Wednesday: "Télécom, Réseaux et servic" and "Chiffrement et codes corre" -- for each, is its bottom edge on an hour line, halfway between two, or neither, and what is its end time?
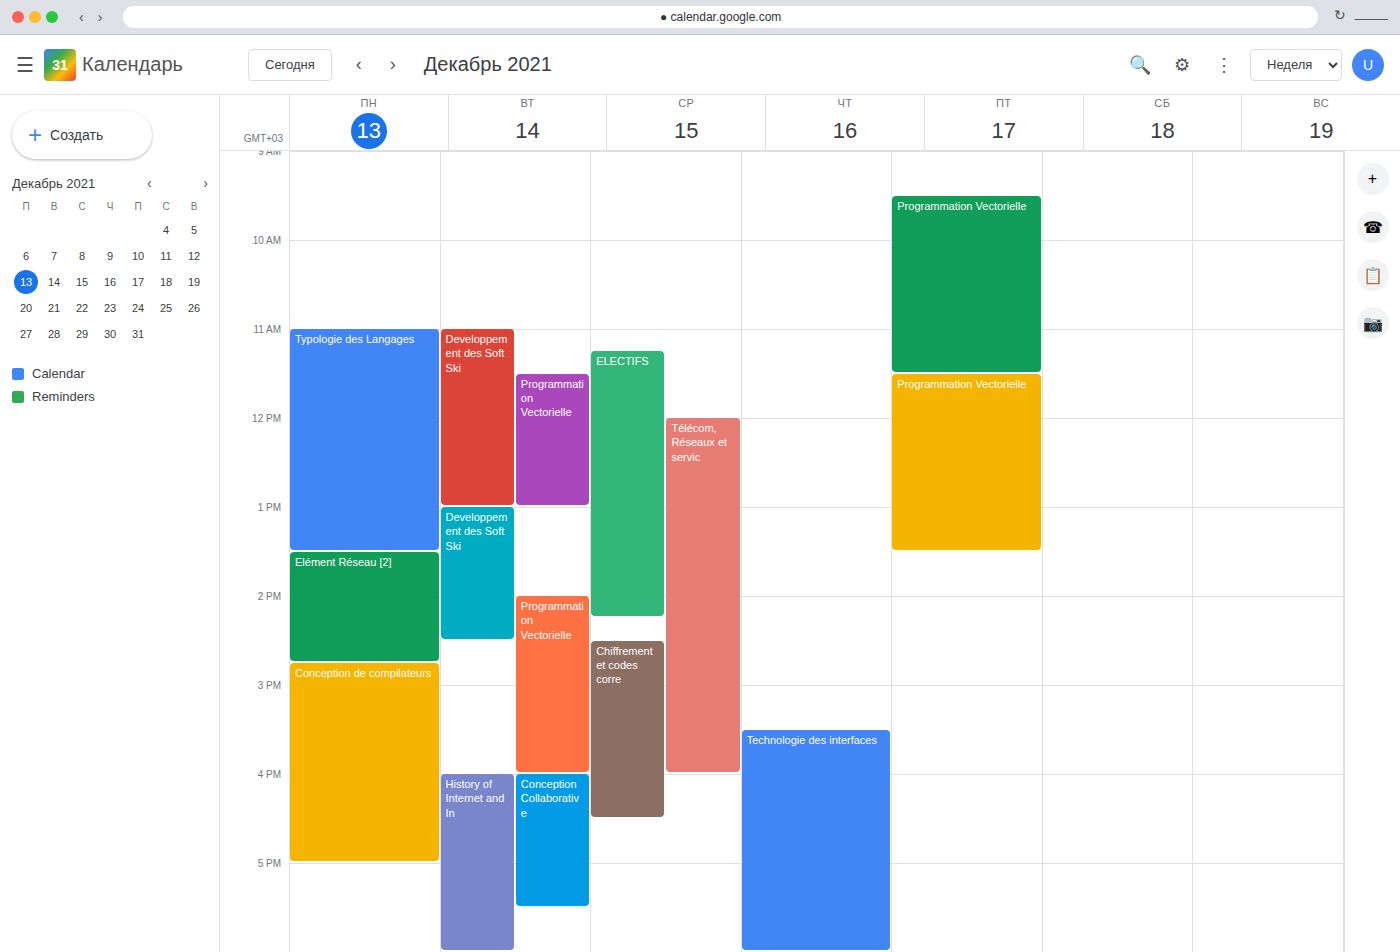
"Télécom, Réseaux et servic": 4:00 PM, exactly on the 4 PM line. "Chiffrement et codes corre": 4:30 PM, halfway between the 4 PM and 5 PM lines.